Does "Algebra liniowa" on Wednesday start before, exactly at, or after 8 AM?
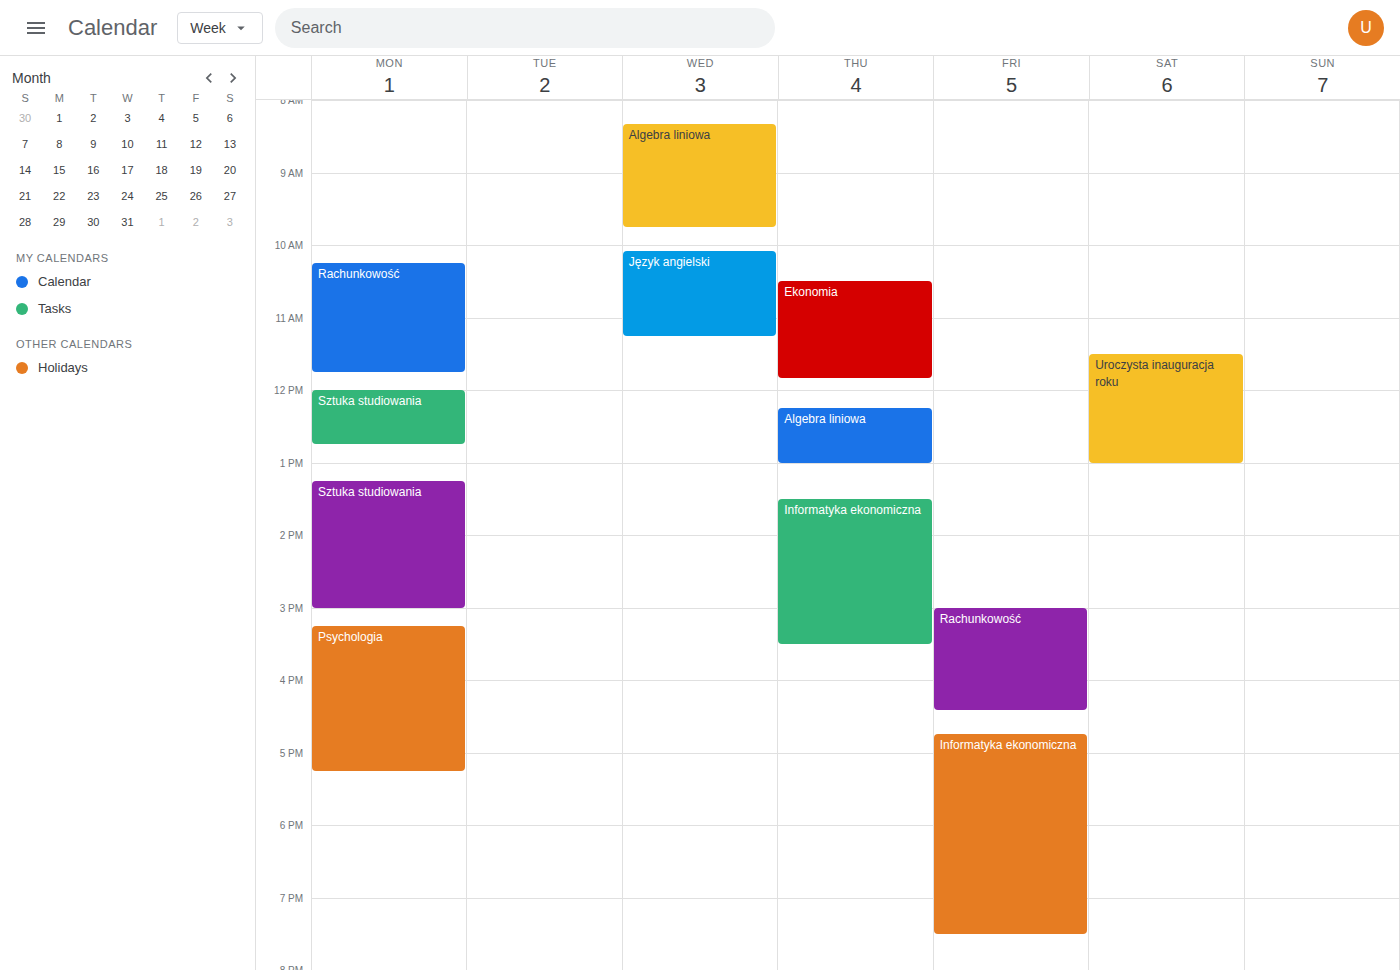
8:20 AM -- after 8 AM, 20 minutes below the 8 AM line.